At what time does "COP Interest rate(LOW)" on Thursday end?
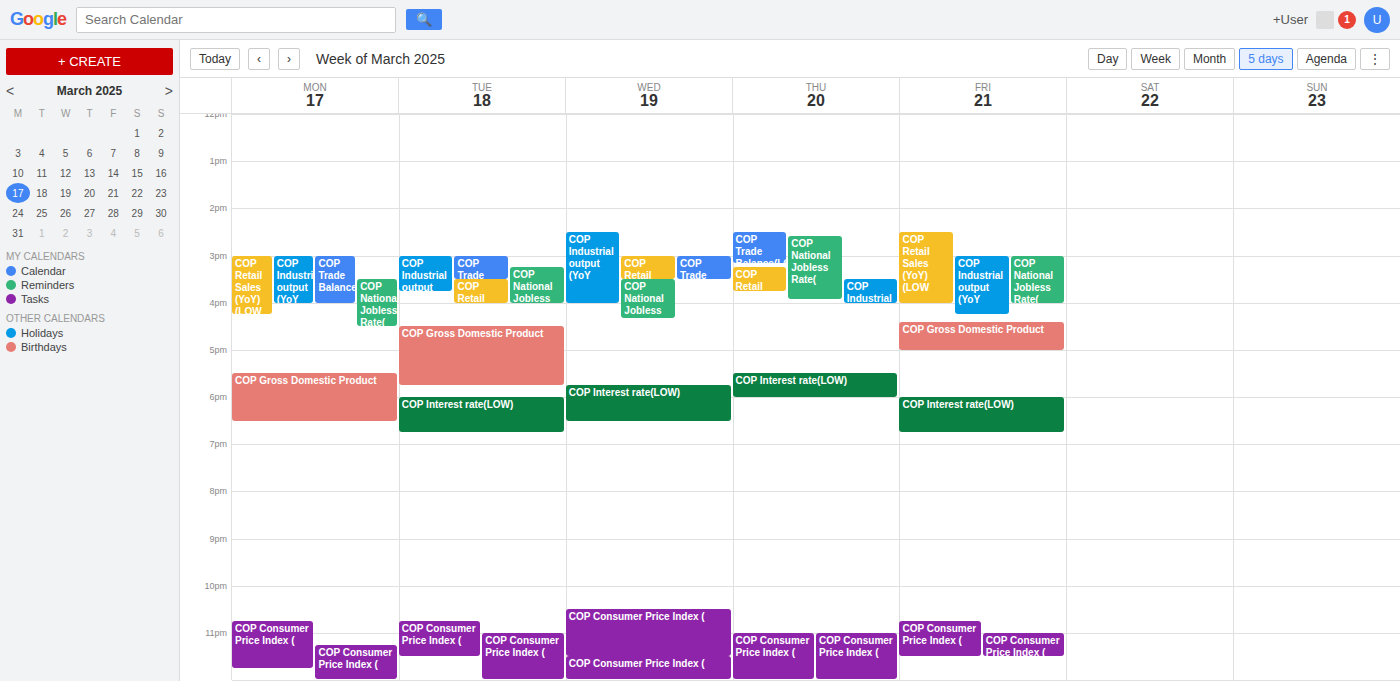
6:00 PM